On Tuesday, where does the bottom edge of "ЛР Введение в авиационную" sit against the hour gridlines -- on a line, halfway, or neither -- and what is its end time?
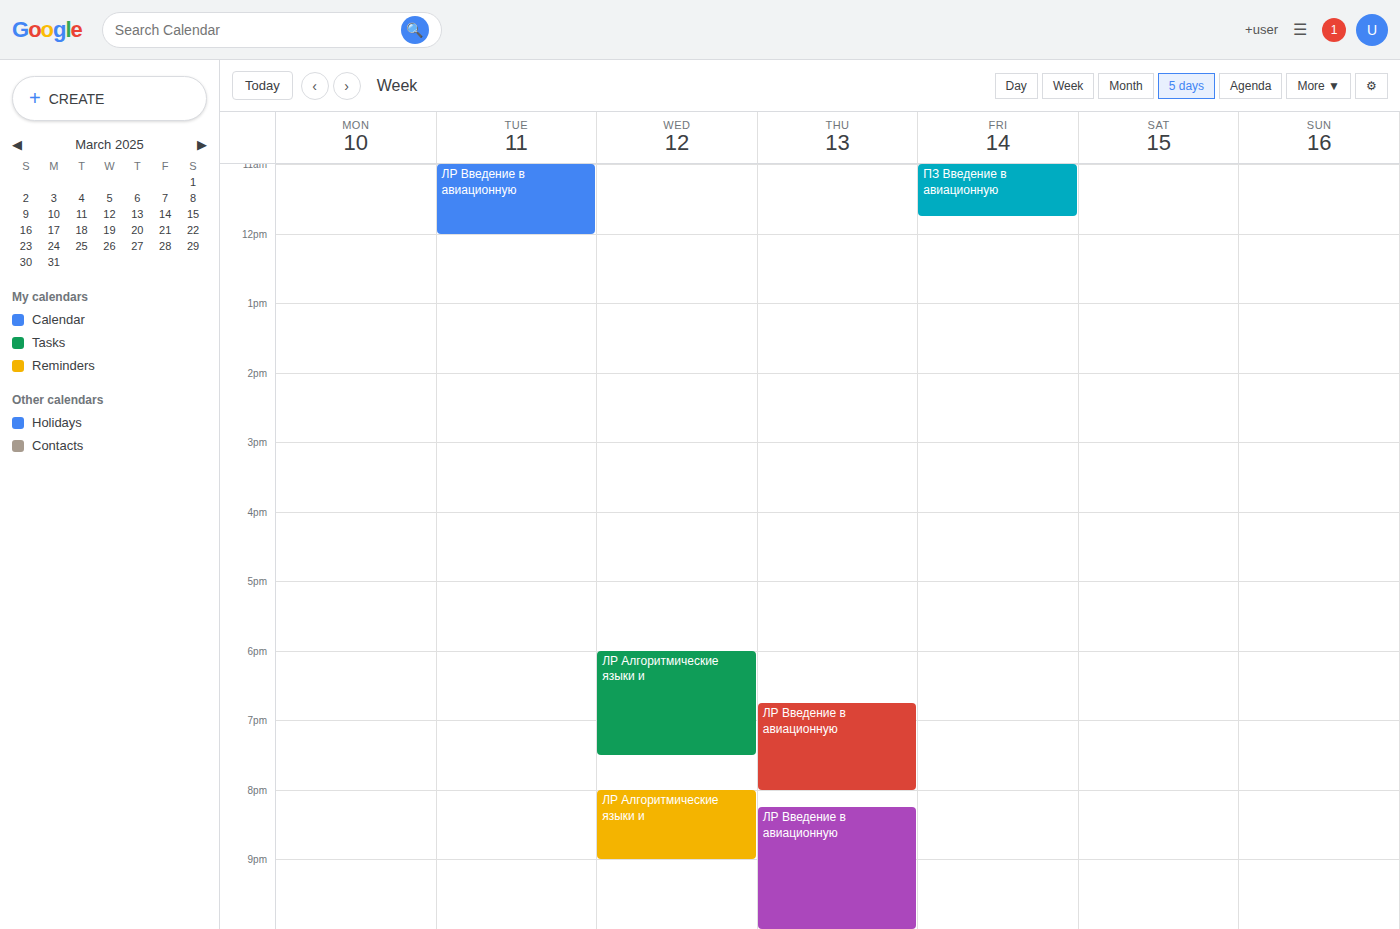
12:00 PM -- exactly on the 12 PM line.